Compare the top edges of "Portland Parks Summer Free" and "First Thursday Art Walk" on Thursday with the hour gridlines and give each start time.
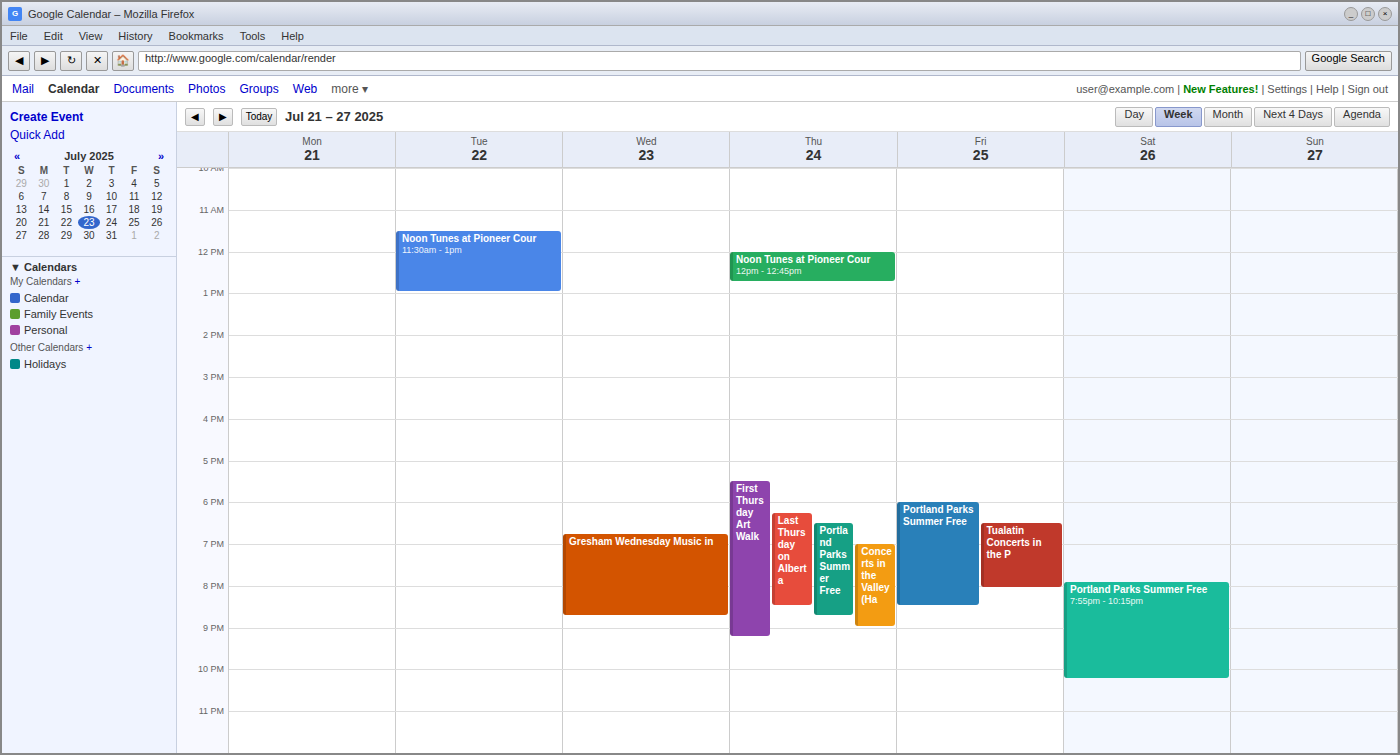
"Portland Parks Summer Free": 6:30 PM, halfway between the 6 PM and 7 PM lines. "First Thursday Art Walk": 5:30 PM, halfway between the 5 PM and 6 PM lines.